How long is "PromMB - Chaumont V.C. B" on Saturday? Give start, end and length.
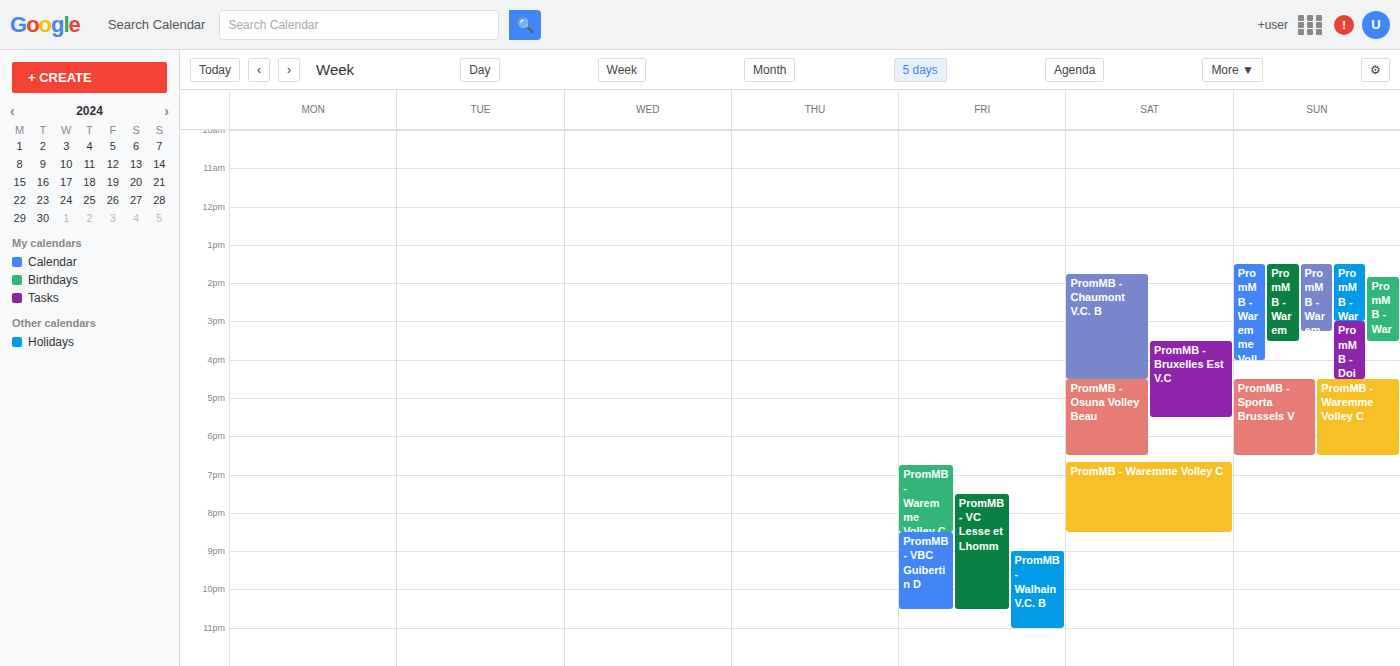
1:45 PM to 4:30 PM, 2 hours 45 minutes